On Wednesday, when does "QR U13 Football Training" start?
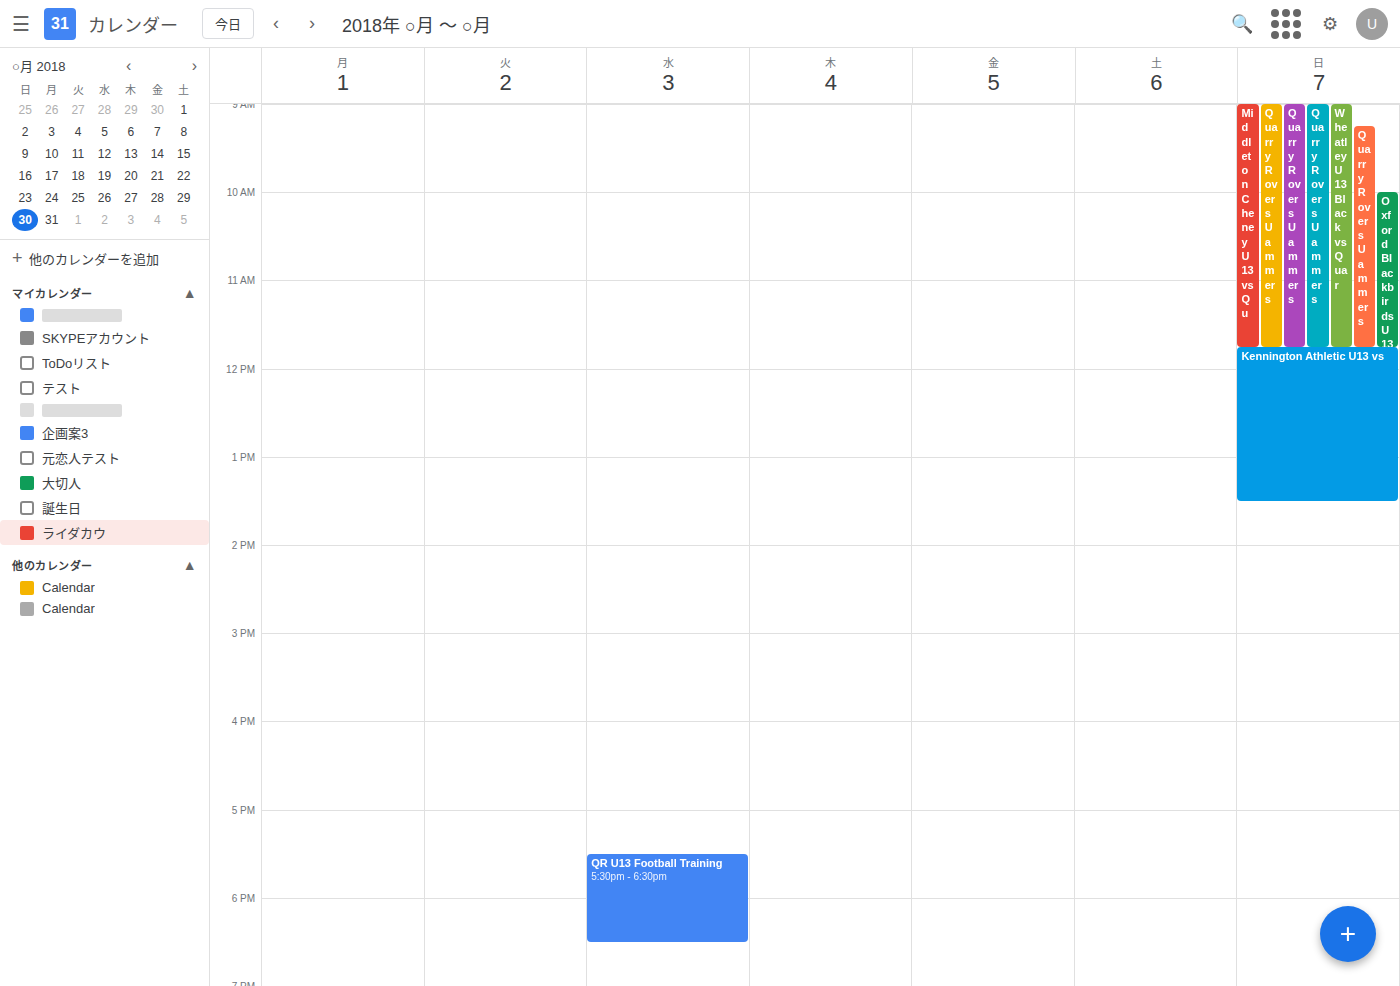
5:30 PM